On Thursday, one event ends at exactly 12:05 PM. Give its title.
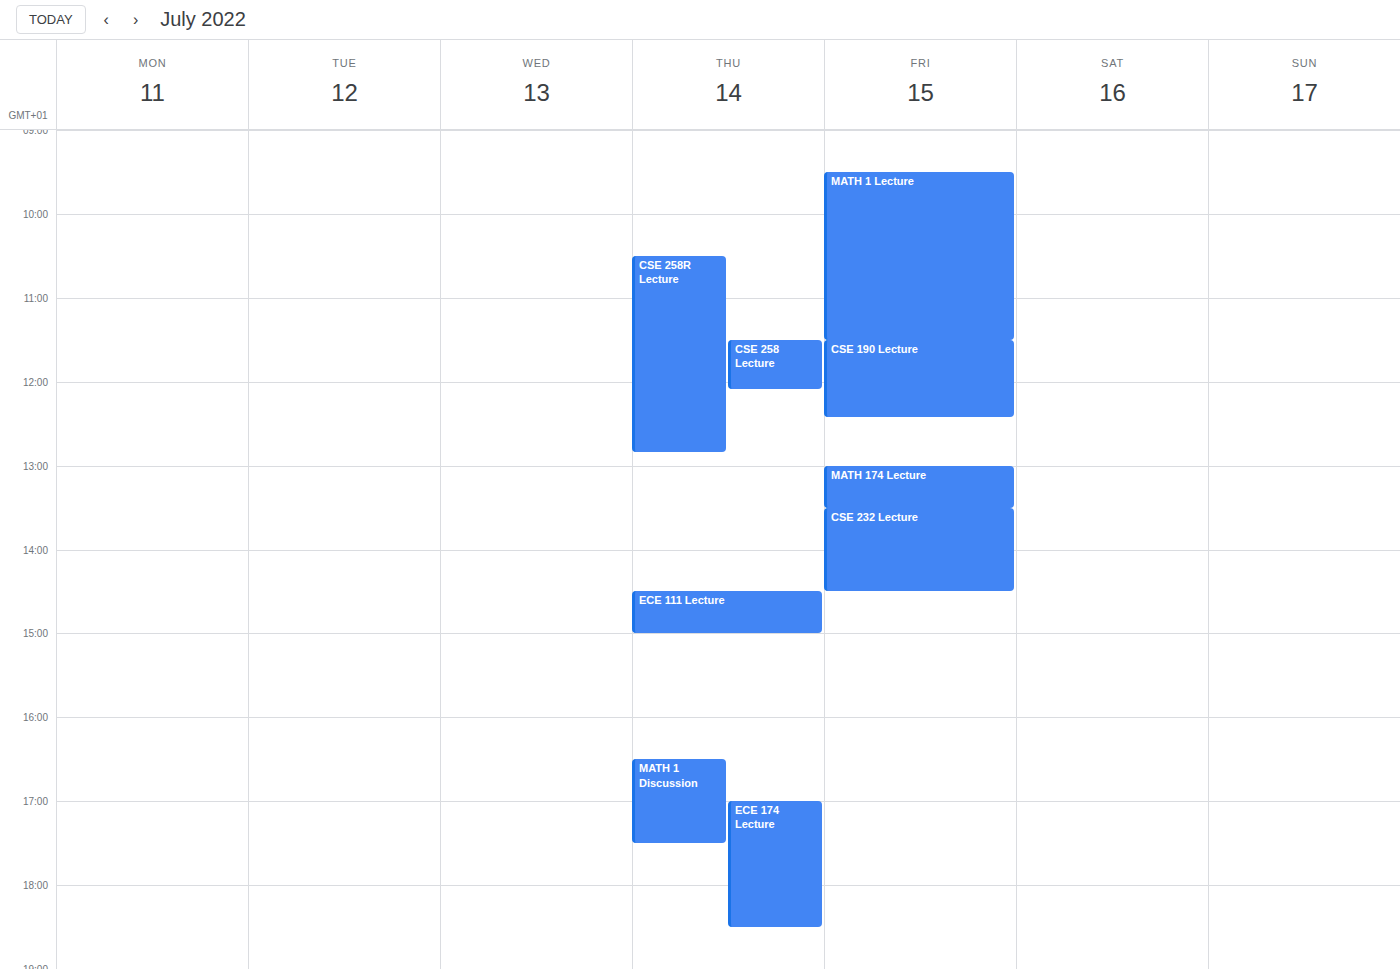
"CSE 258 Lecture"